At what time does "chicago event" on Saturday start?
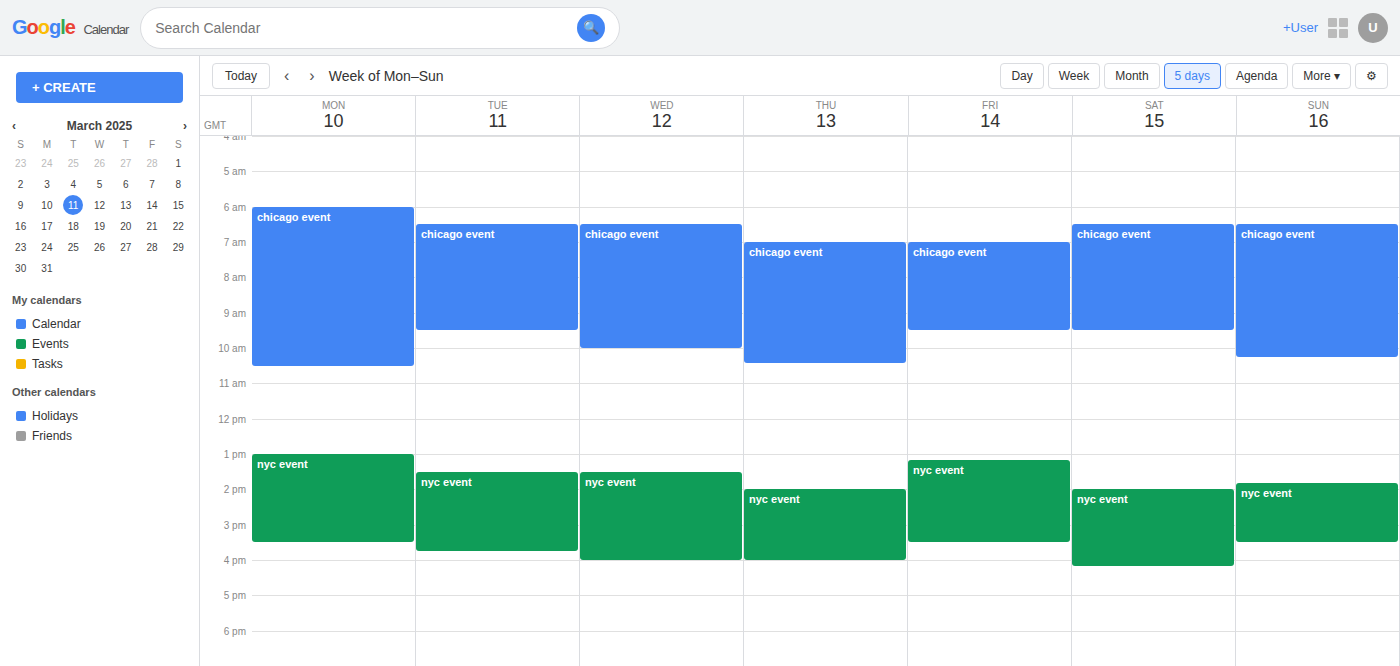
06:30